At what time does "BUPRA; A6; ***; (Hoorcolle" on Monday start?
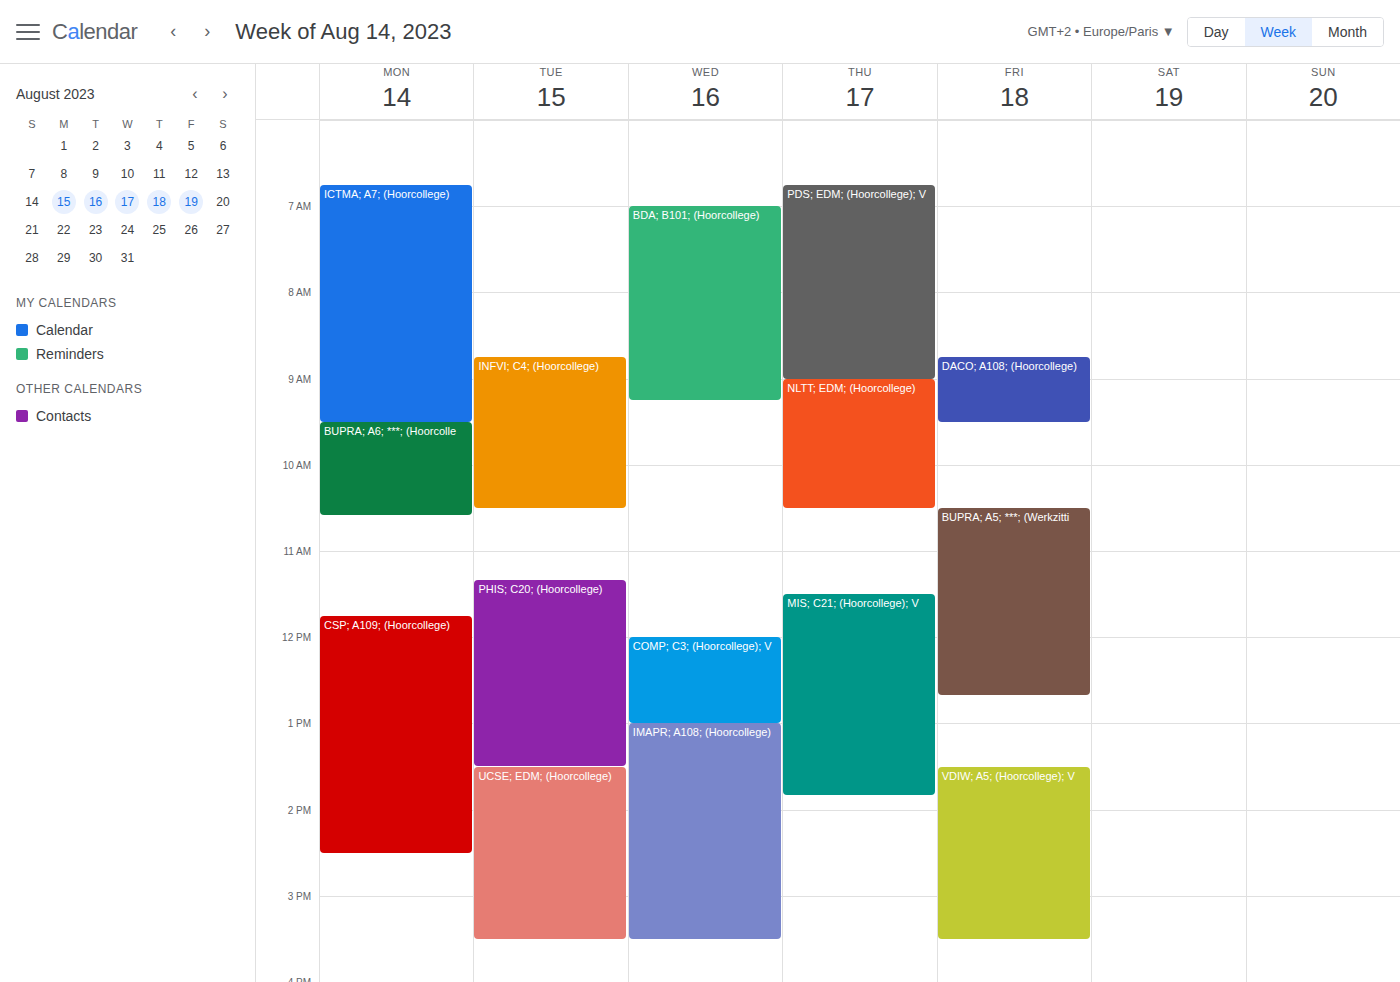
9:30 AM